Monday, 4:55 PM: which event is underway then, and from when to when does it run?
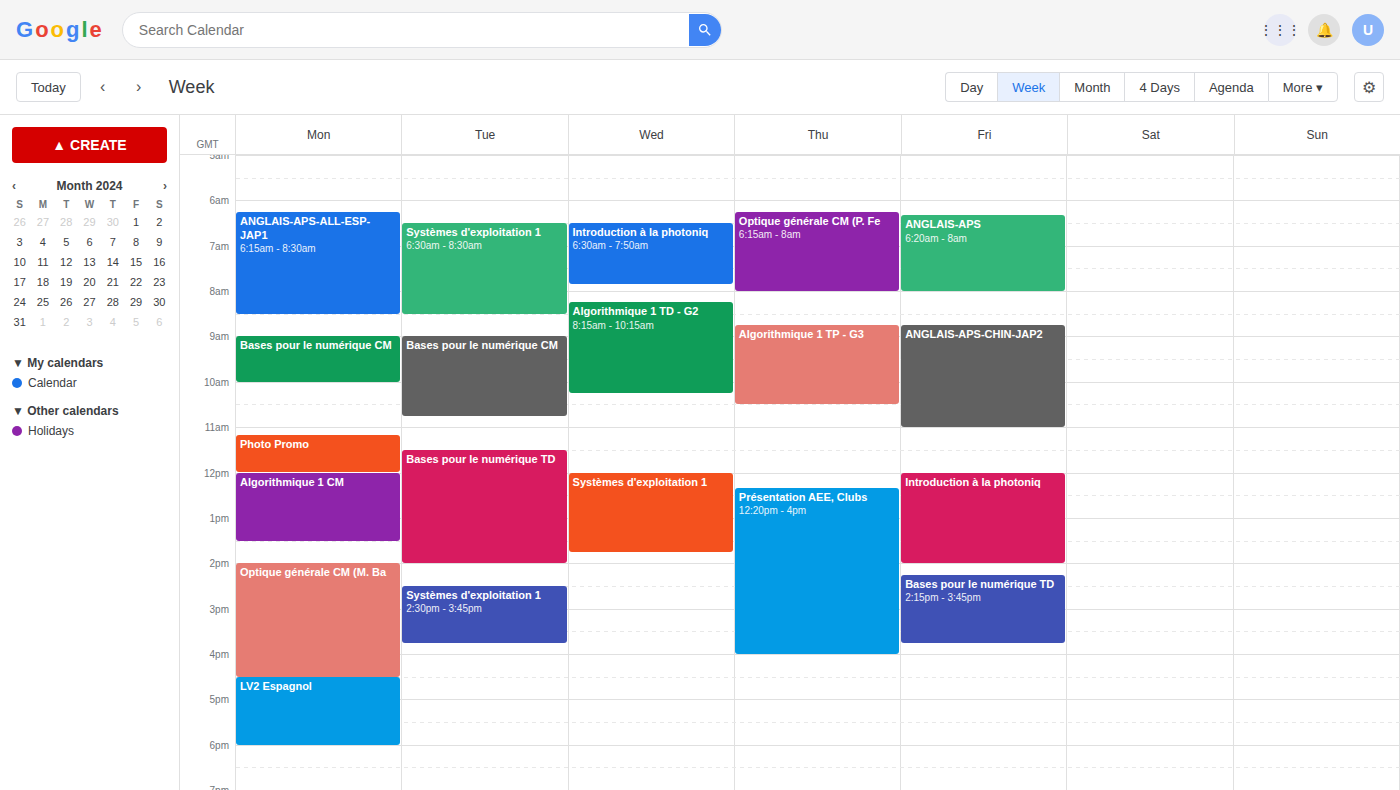
"LV2 Espagnol", 4:30 PM to 6:00 PM